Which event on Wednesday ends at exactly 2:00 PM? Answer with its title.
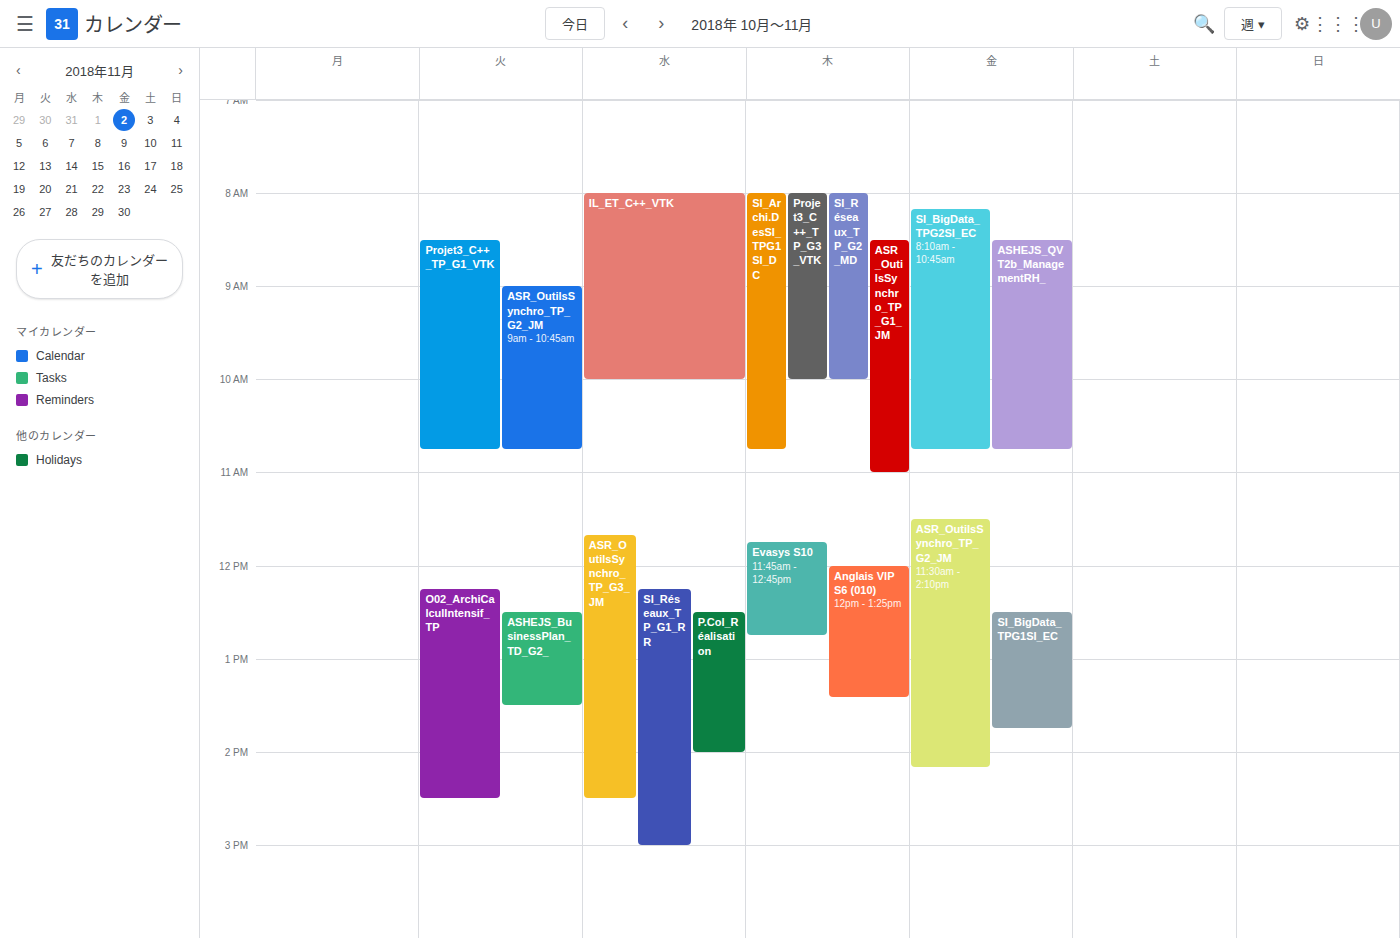
"P.Col_Réalisation"